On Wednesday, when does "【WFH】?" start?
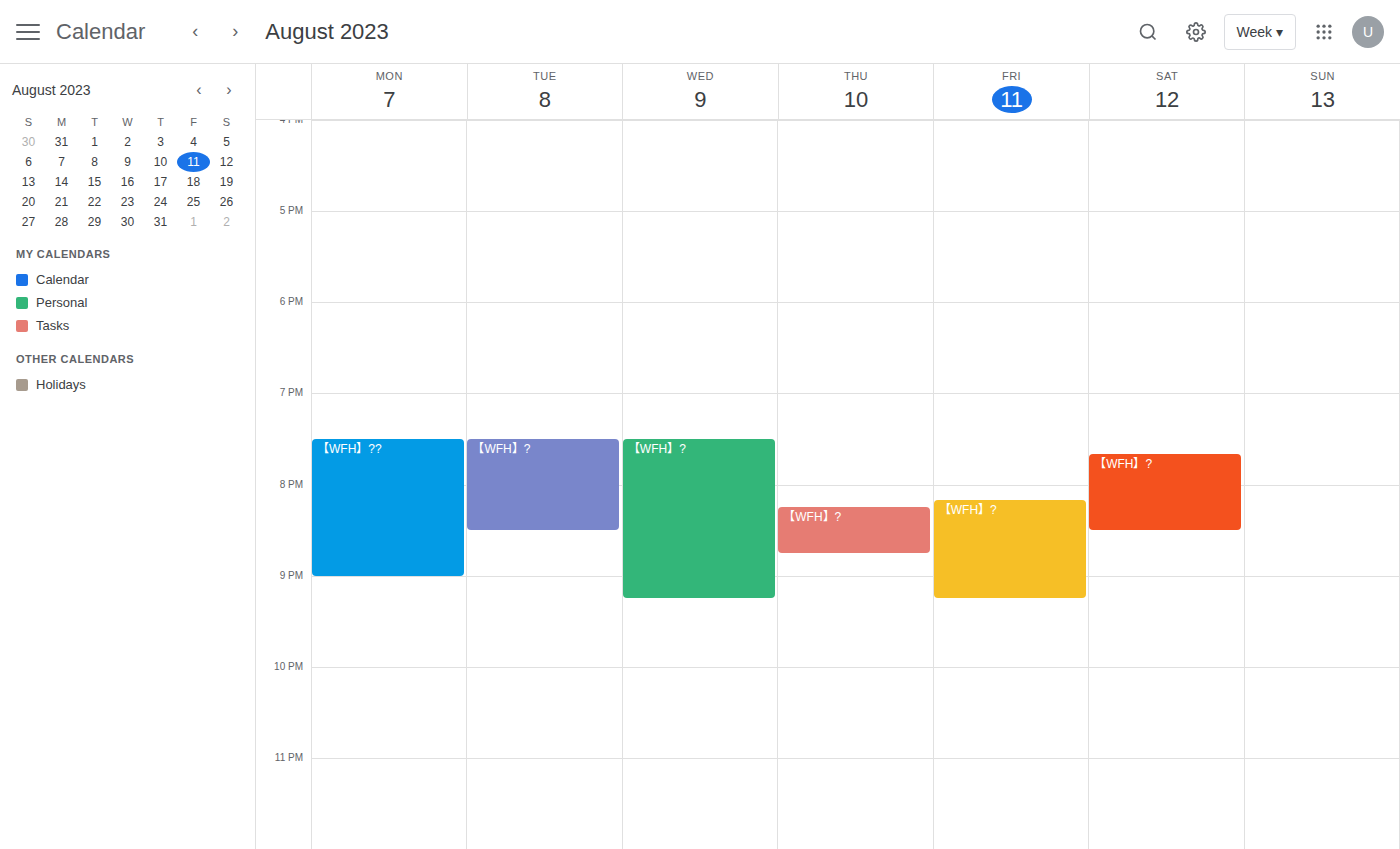
7:30 PM